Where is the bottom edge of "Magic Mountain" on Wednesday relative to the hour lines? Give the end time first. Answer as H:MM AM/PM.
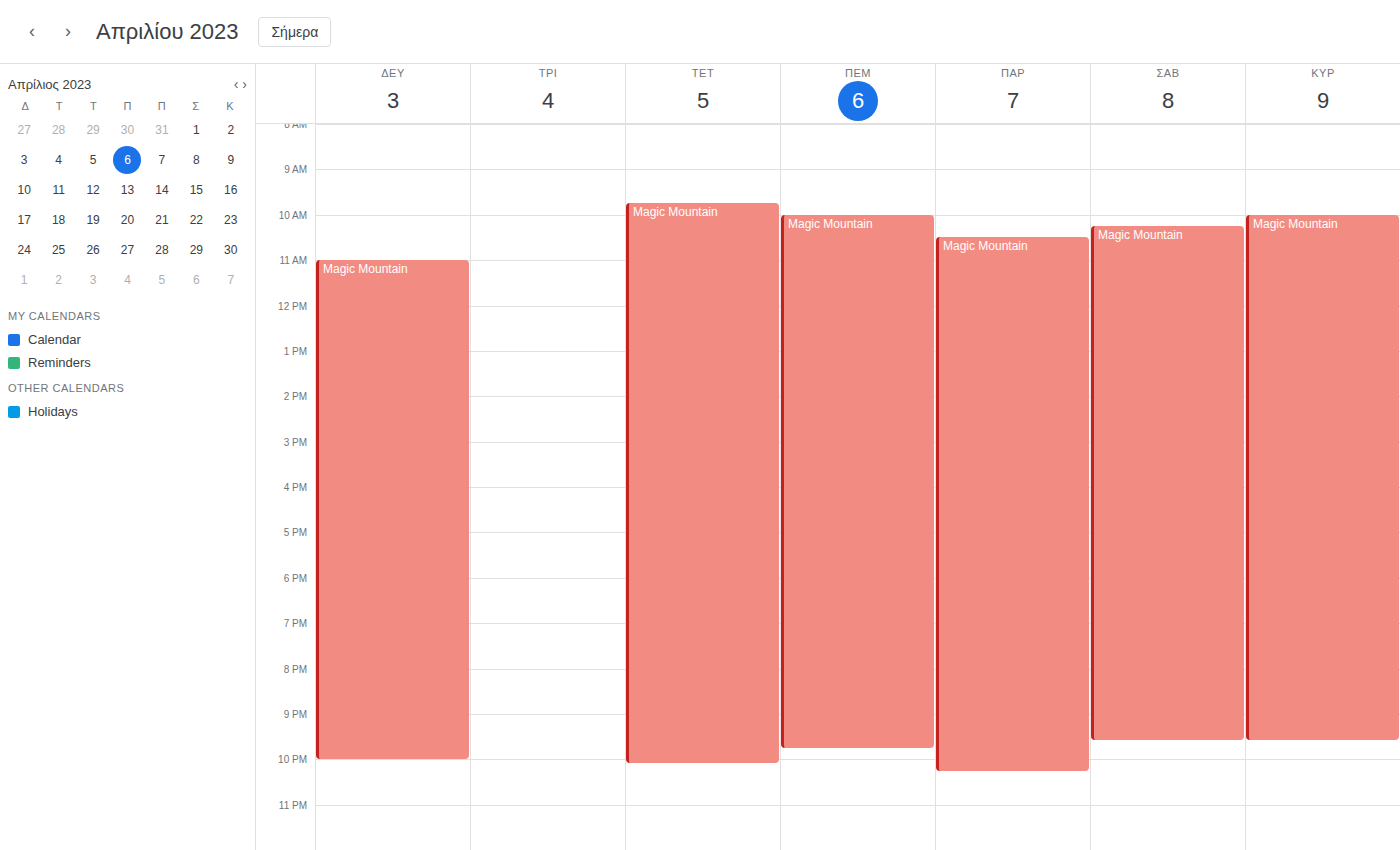
10:05 PM -- neither: 5 minutes below the 10 PM line and 55 minutes above the 11 PM line.